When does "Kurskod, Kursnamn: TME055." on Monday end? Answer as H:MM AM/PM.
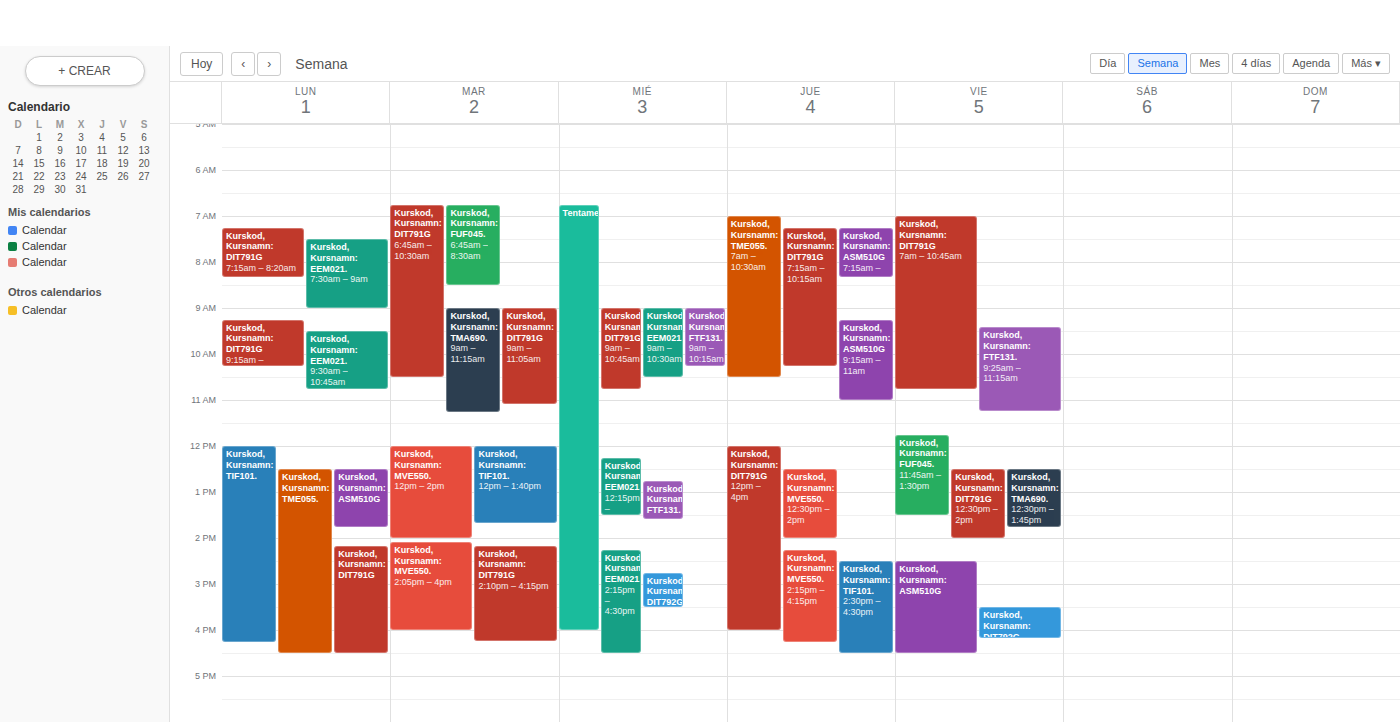
4:30 PM